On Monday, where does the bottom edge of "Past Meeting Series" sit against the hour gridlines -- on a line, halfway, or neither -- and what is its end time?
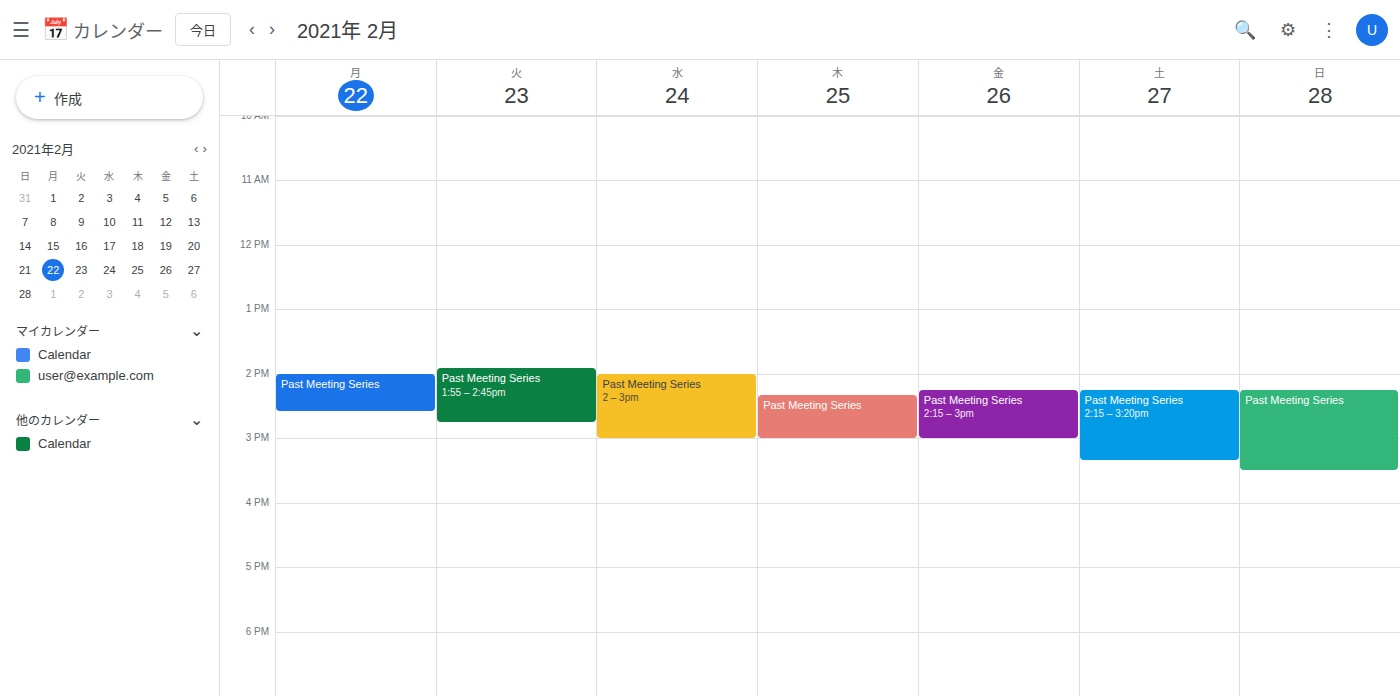
2:35 PM -- neither: 35 minutes below the 2 PM line and 25 minutes above the 3 PM line.